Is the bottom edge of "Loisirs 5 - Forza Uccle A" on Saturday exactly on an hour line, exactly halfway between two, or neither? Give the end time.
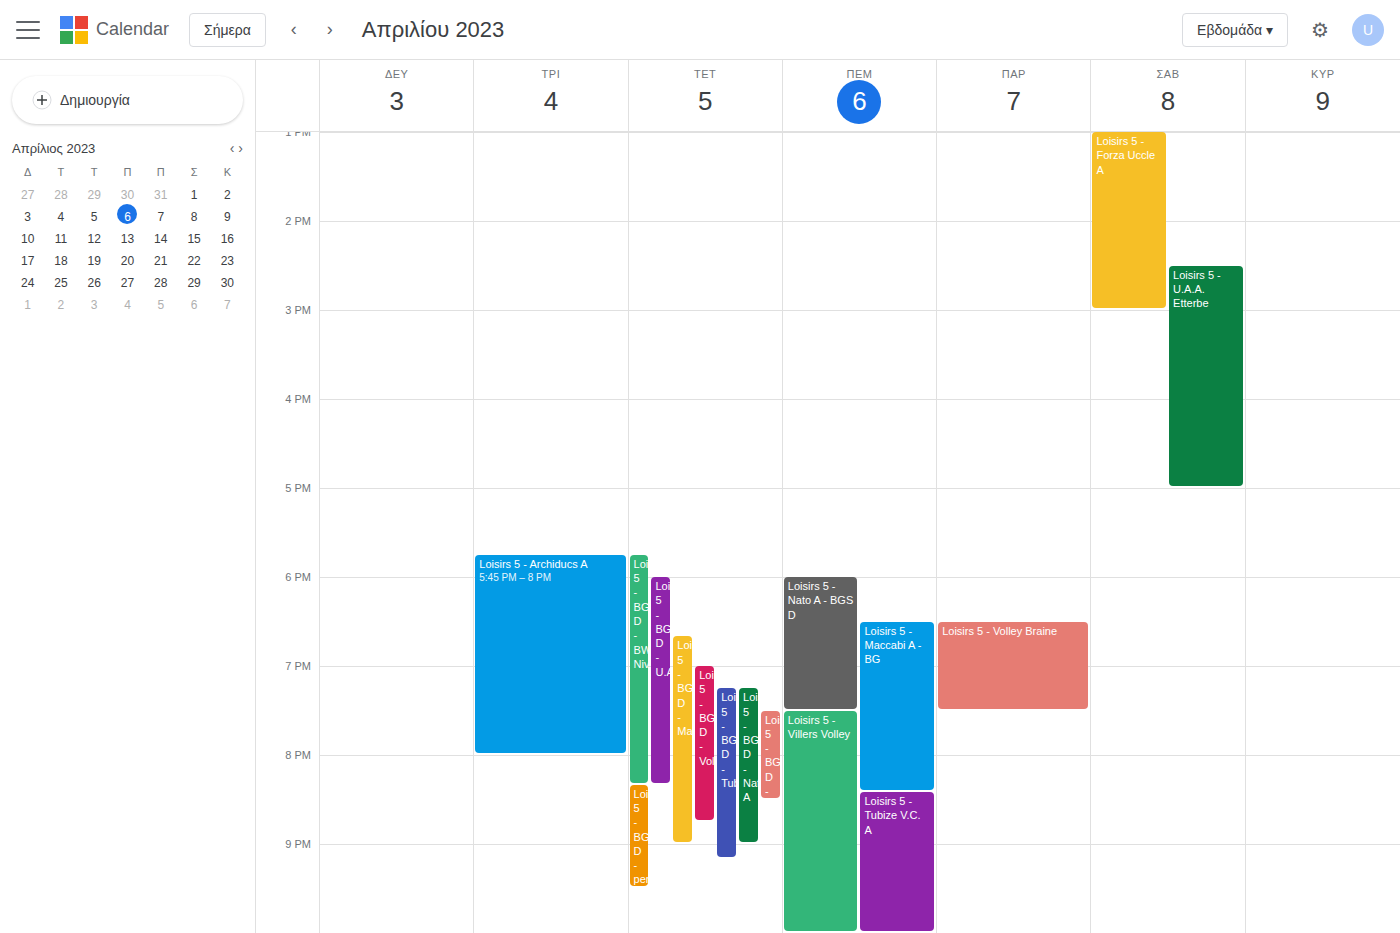
3:00 PM -- exactly on the 3 PM line.